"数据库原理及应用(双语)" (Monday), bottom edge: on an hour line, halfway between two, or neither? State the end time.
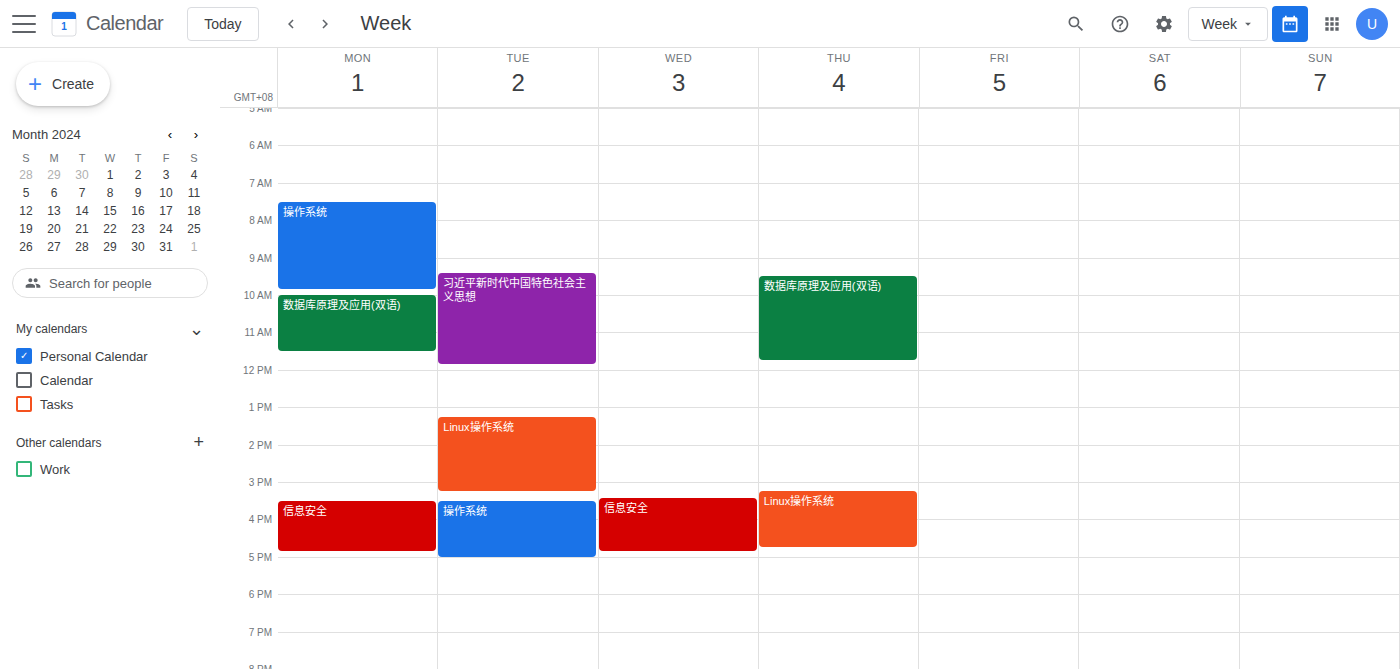
11:30 AM -- halfway between the 11 AM and 12 PM lines.